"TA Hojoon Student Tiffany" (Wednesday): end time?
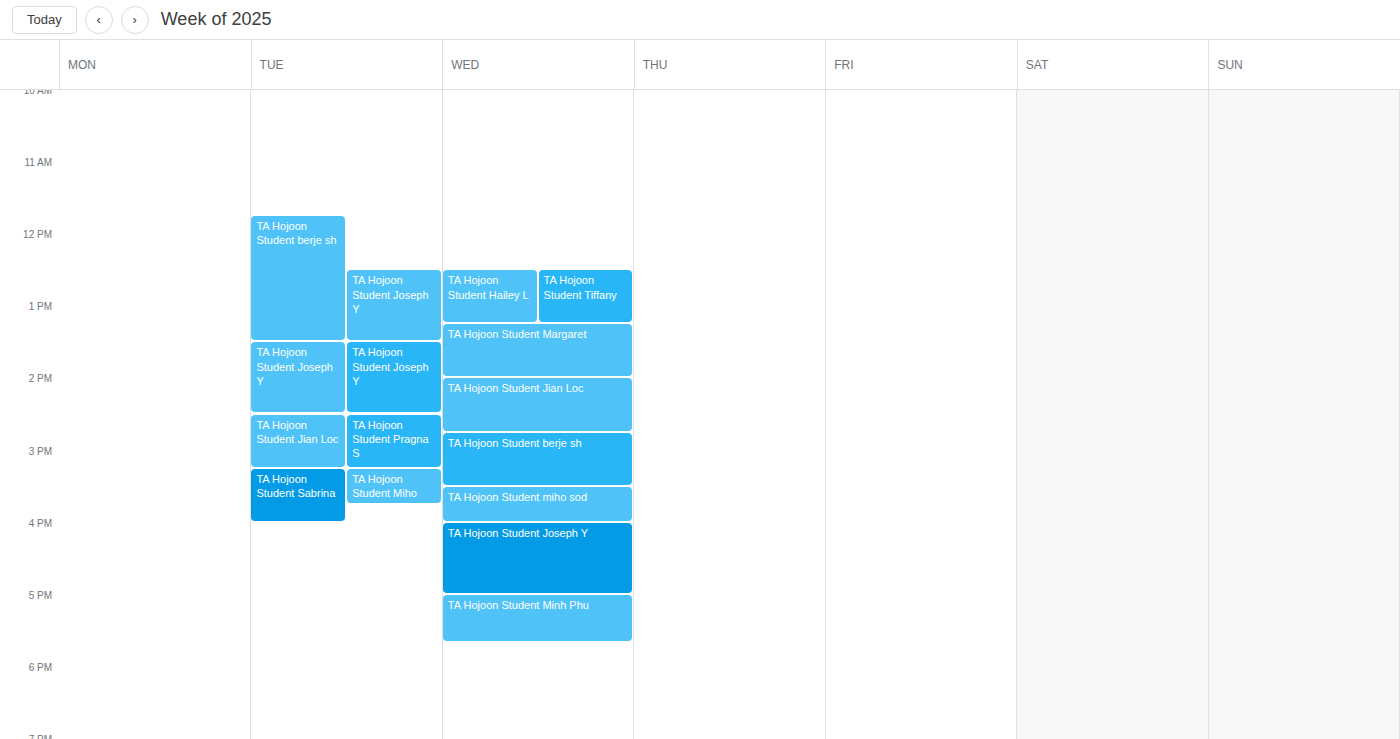
1:15 PM